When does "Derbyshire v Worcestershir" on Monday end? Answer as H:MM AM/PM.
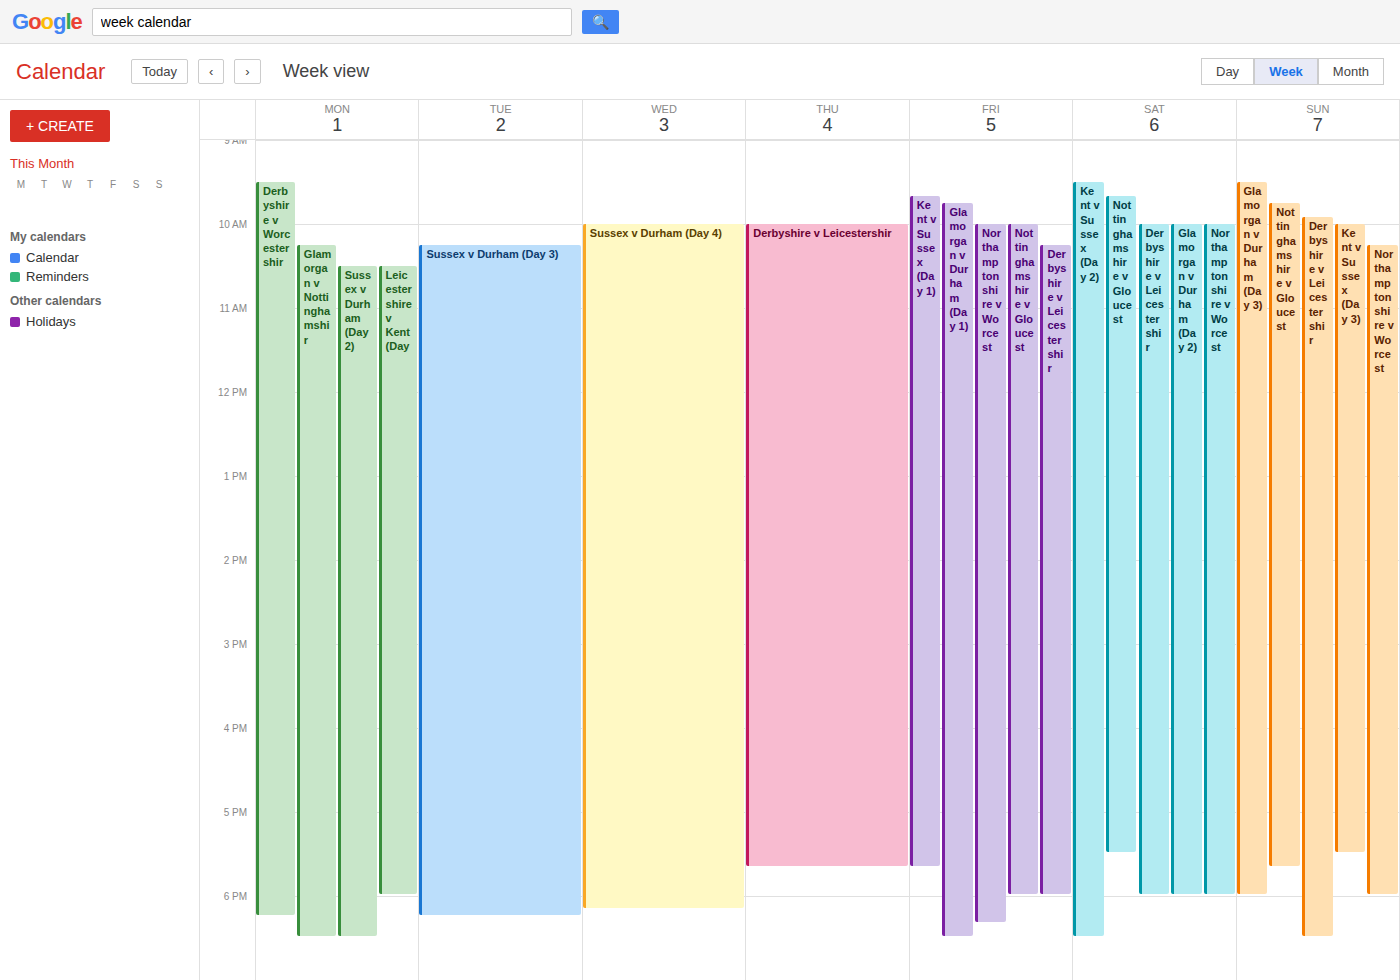
6:15 PM